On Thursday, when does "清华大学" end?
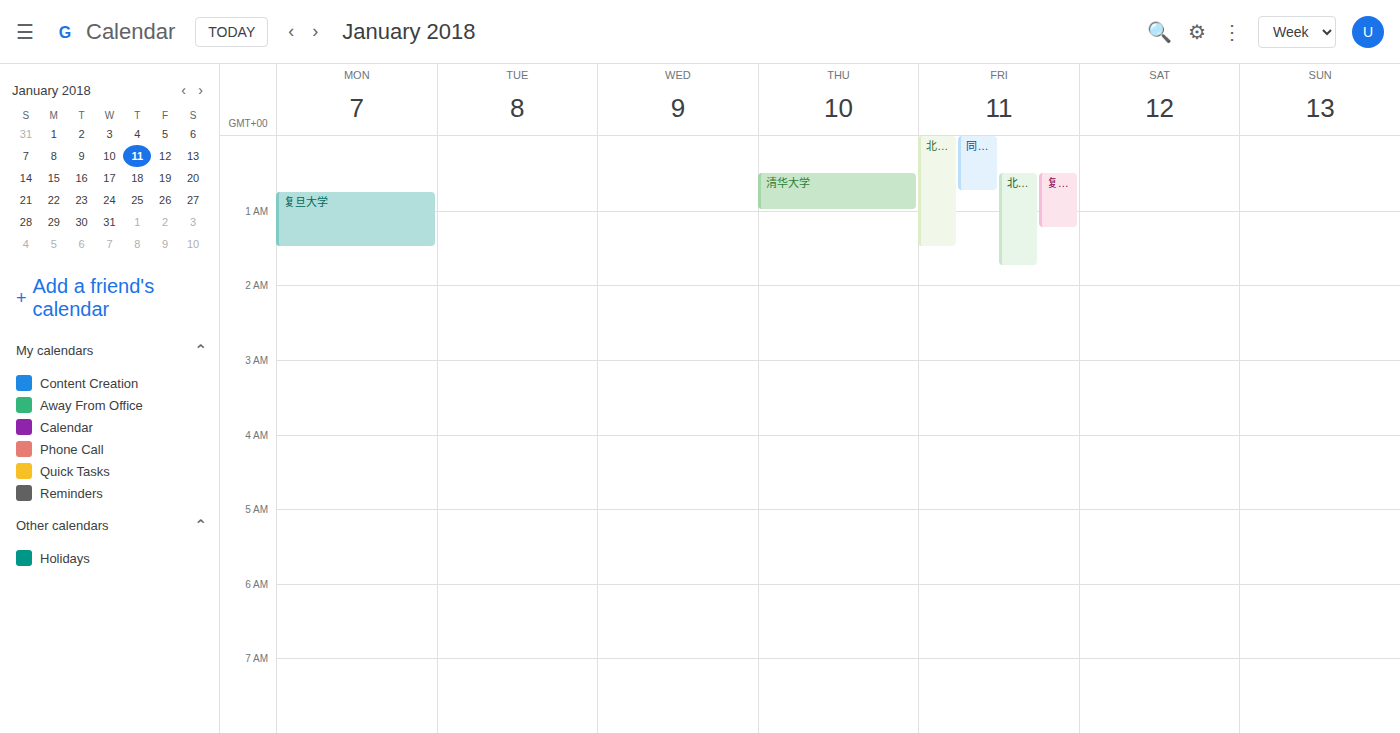
01:00